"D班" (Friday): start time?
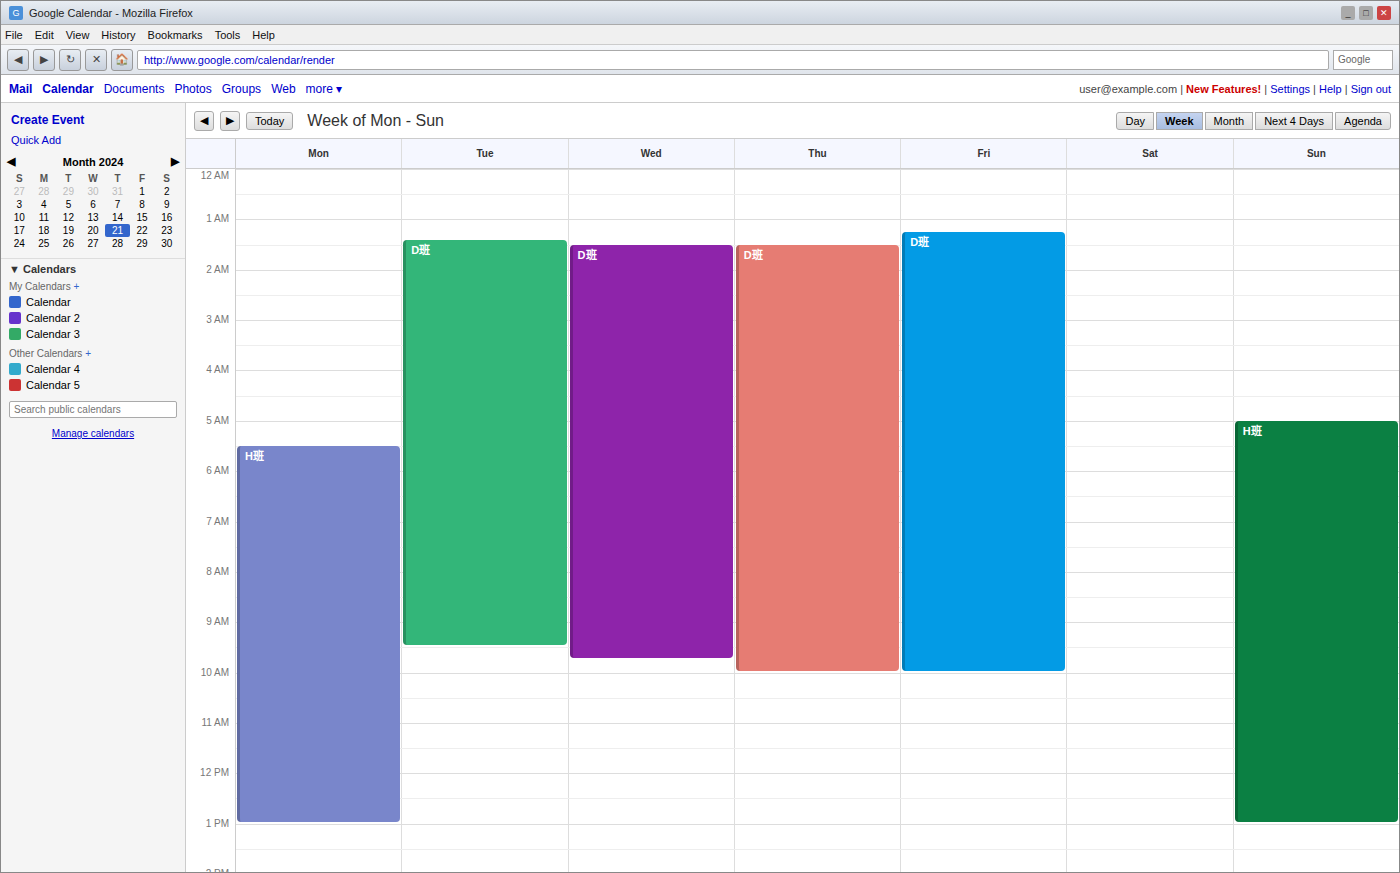
1:15 AM